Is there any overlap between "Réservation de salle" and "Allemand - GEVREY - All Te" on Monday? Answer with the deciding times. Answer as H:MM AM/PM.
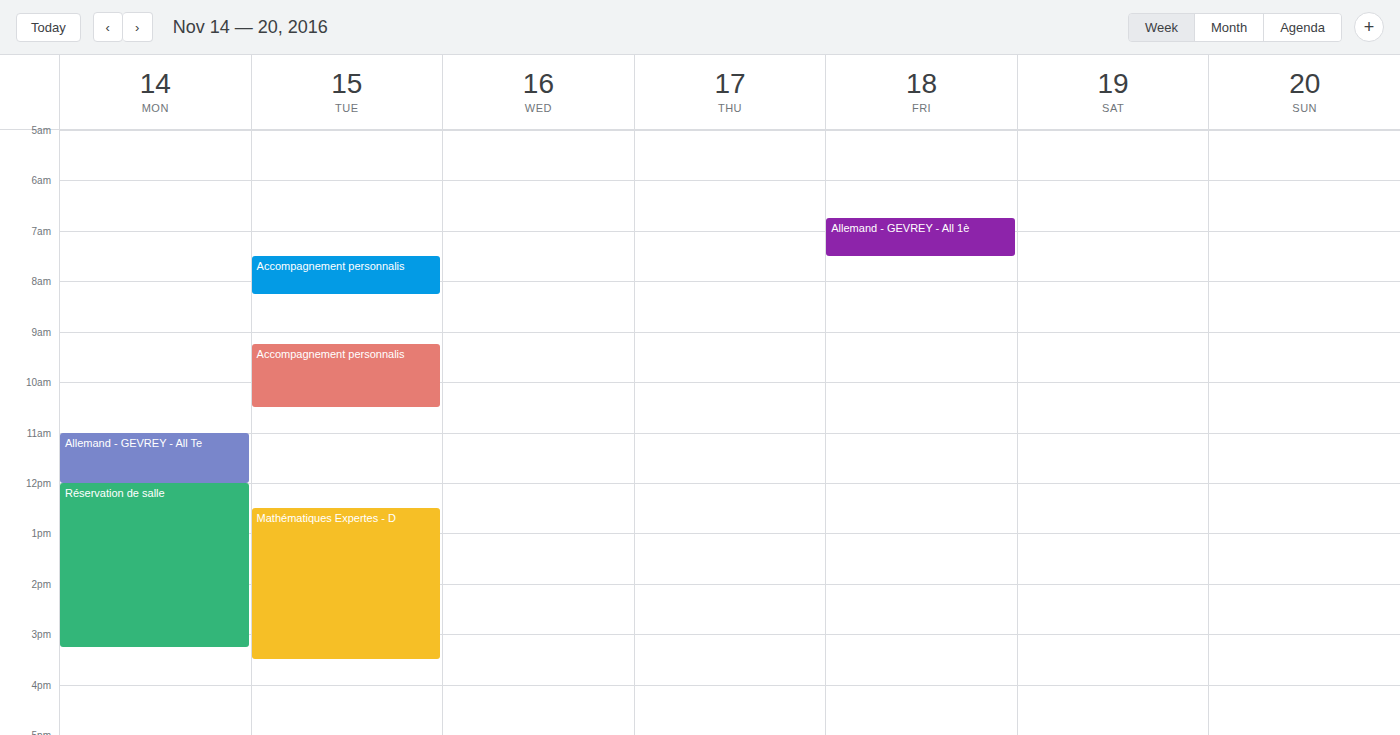
"Allemand - GEVREY - All Te" ends at 12:00 PM, exactly when "Réservation de salle" starts -- they touch but do not overlap.